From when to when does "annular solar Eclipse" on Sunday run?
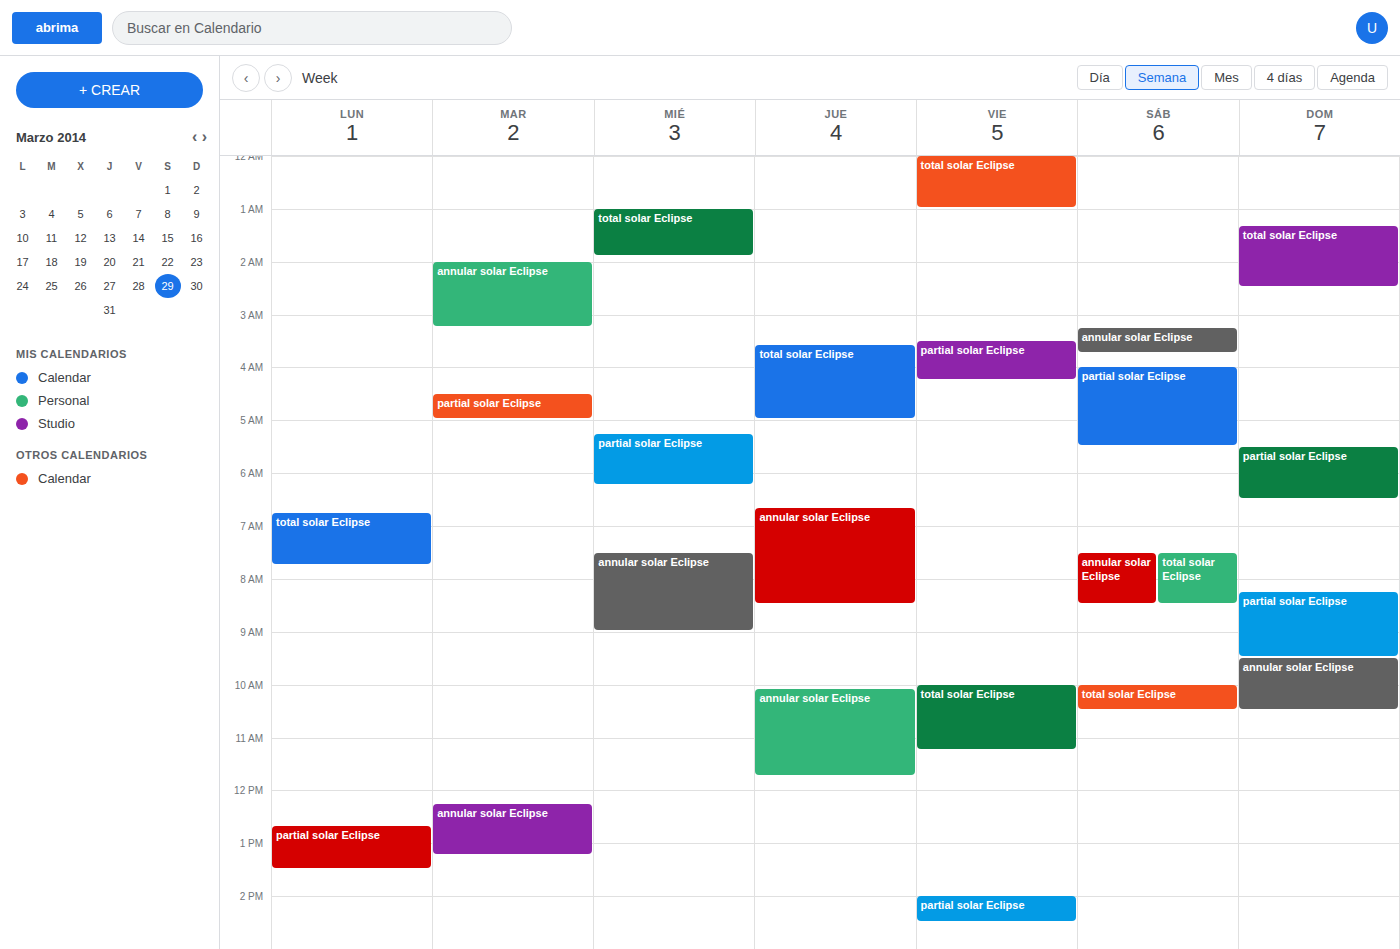
9:30 AM to 10:30 AM